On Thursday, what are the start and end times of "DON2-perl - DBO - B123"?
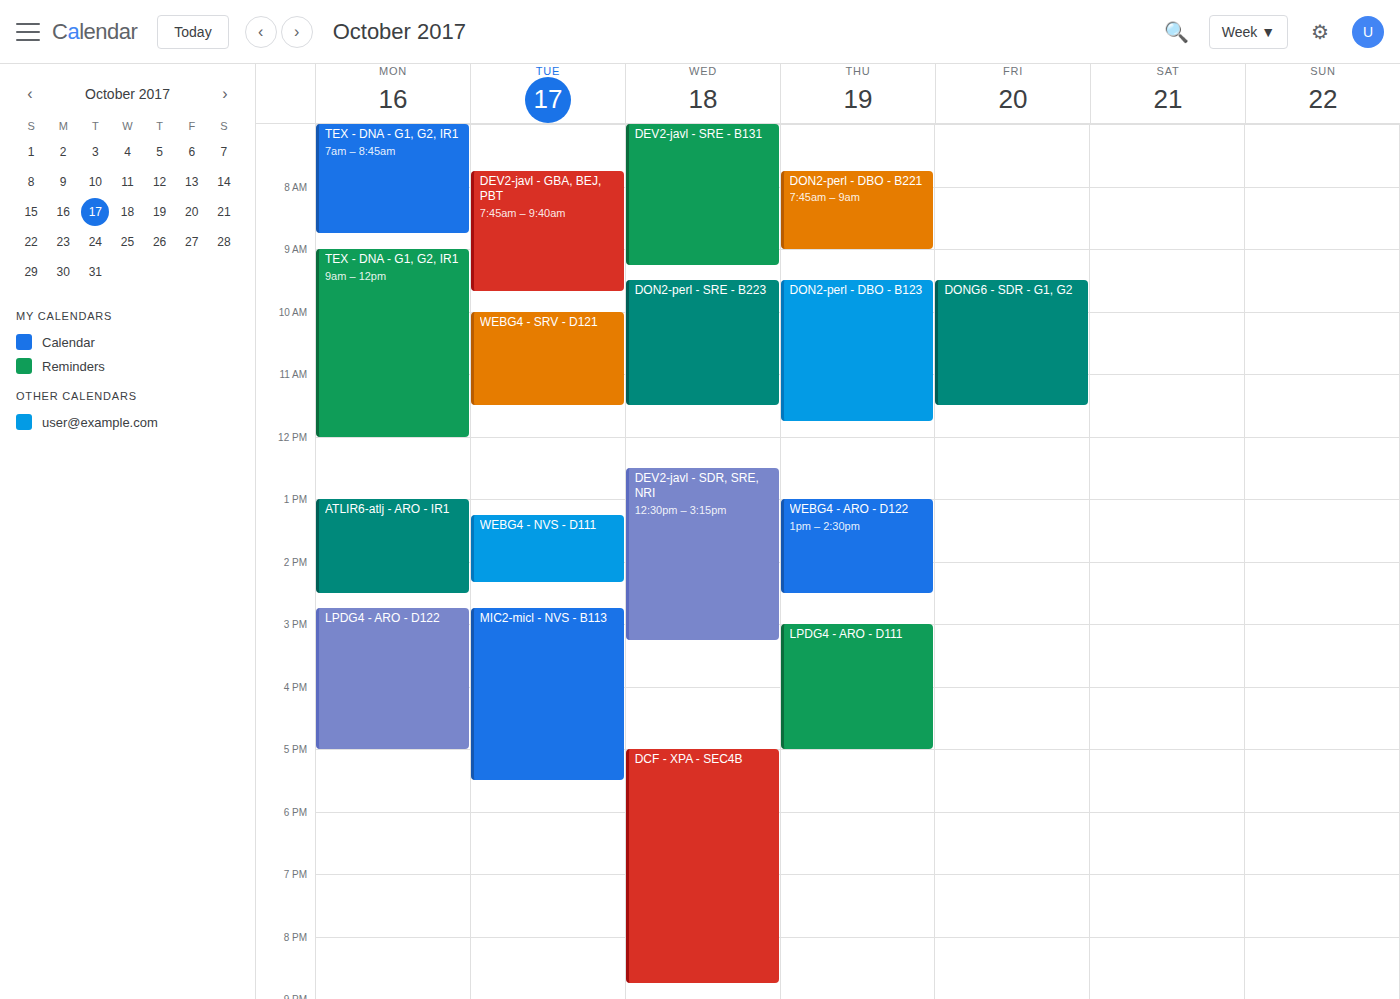
9:30 AM to 11:45 AM